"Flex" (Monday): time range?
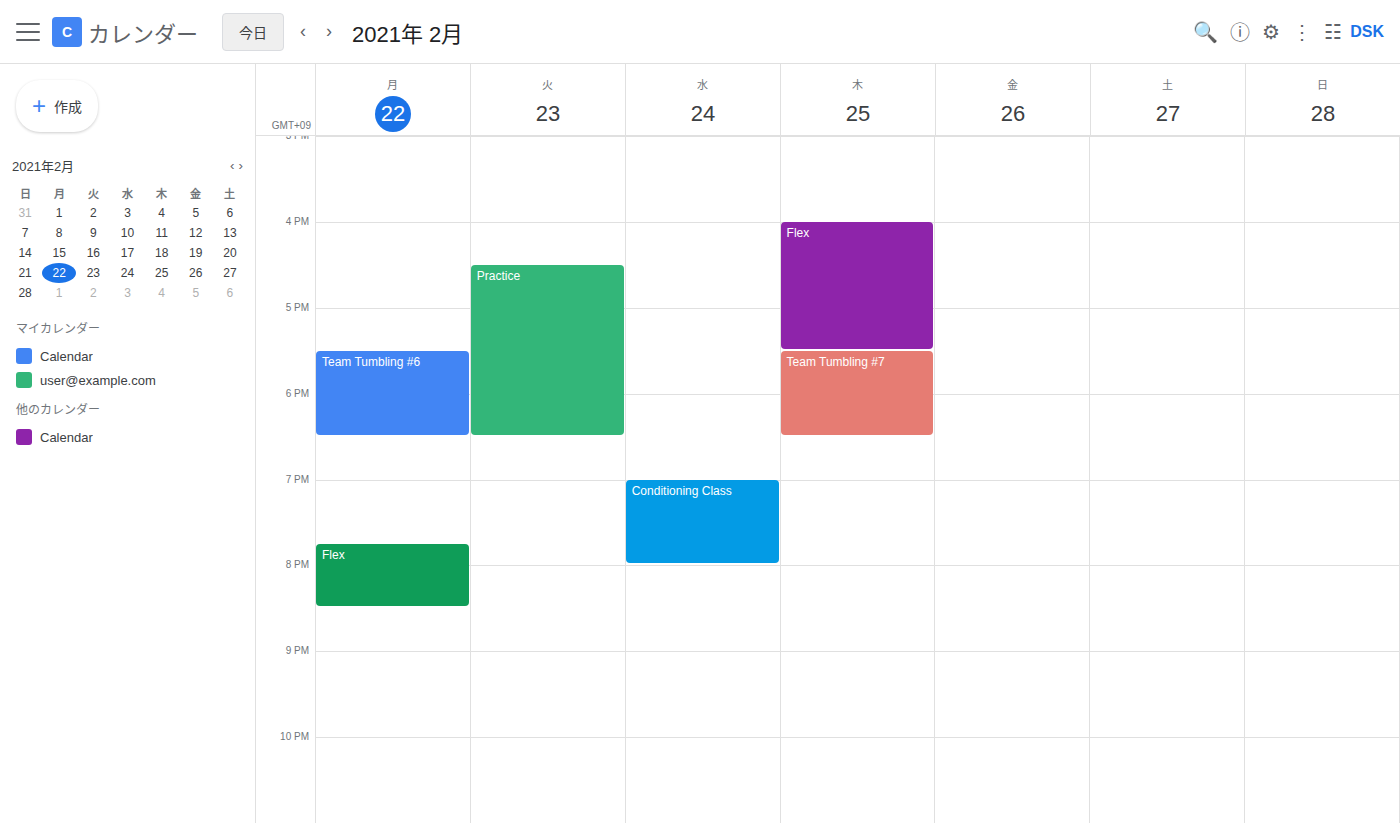
19:45 to 20:30